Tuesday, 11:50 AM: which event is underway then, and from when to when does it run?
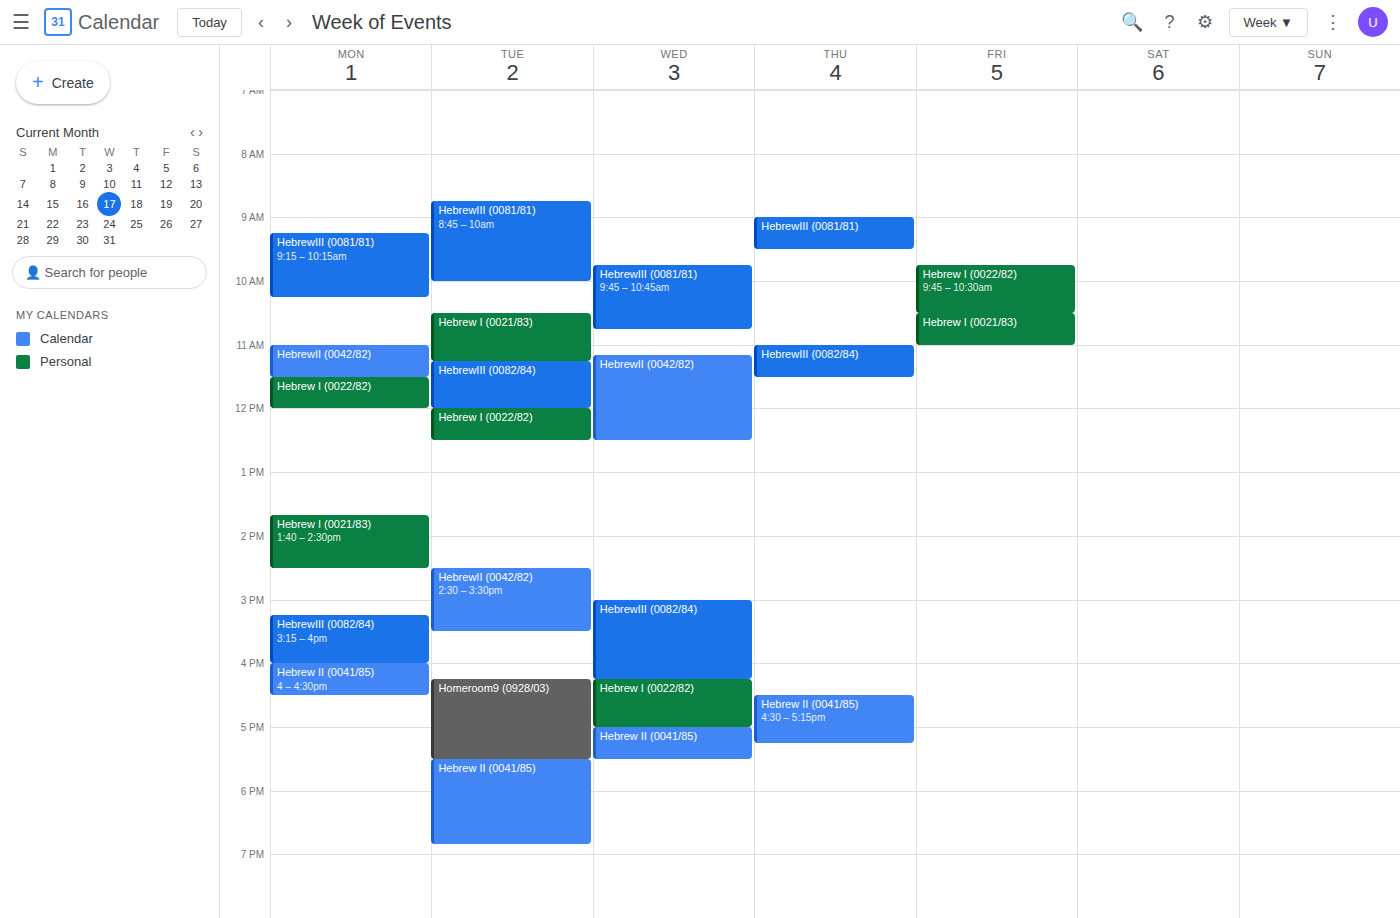
"HebrewIII (0082/84)", 11:15 AM to 12:00 PM